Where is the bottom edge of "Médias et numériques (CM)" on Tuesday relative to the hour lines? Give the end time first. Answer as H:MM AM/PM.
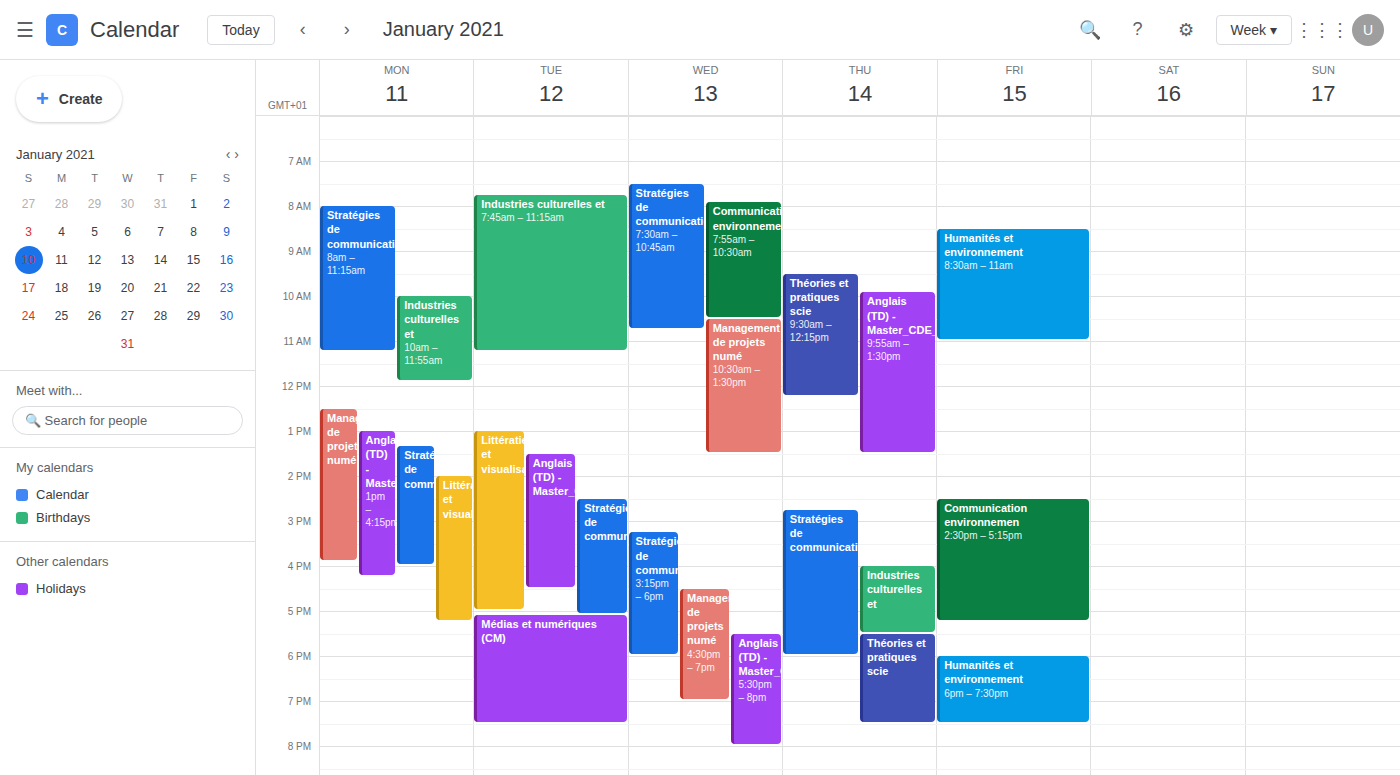
7:30 PM -- halfway between the 7 PM and 8 PM lines.